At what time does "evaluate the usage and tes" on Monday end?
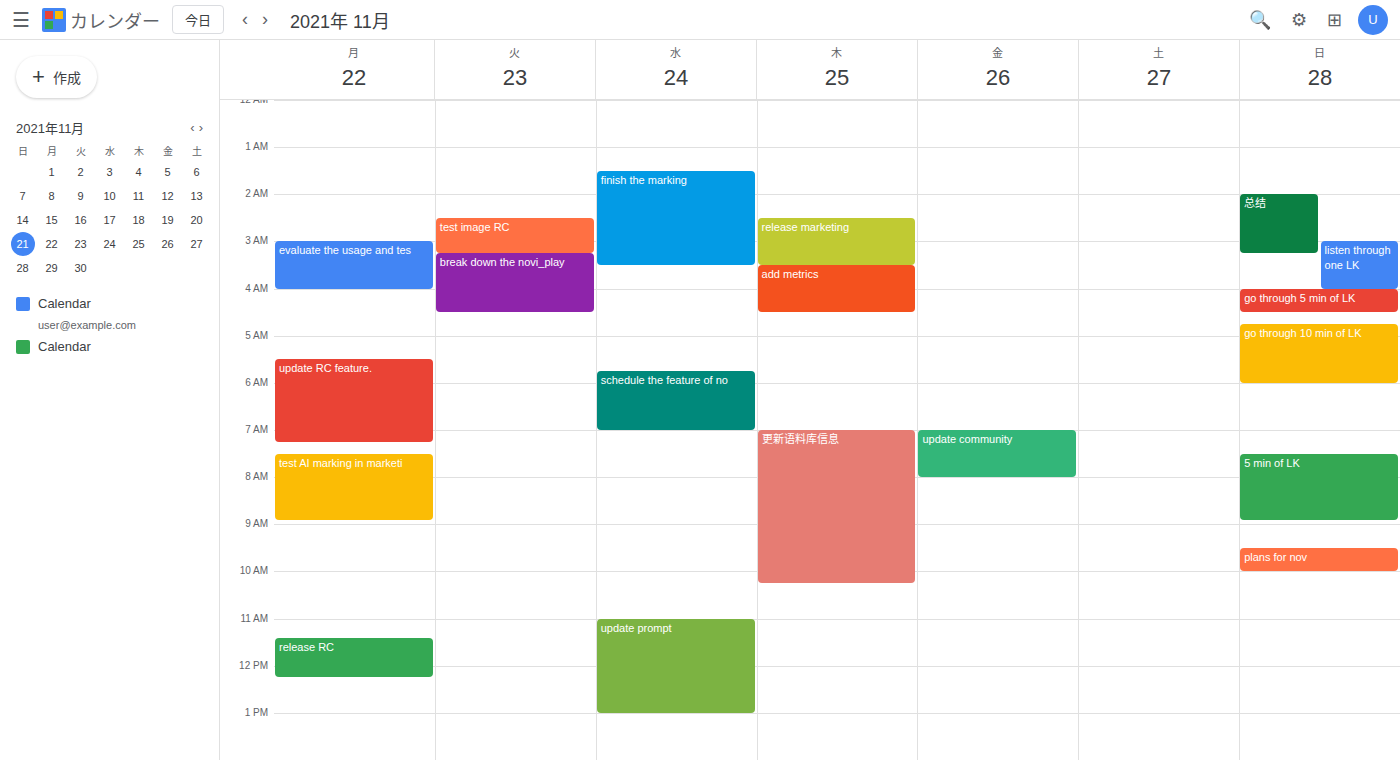
4:00 AM